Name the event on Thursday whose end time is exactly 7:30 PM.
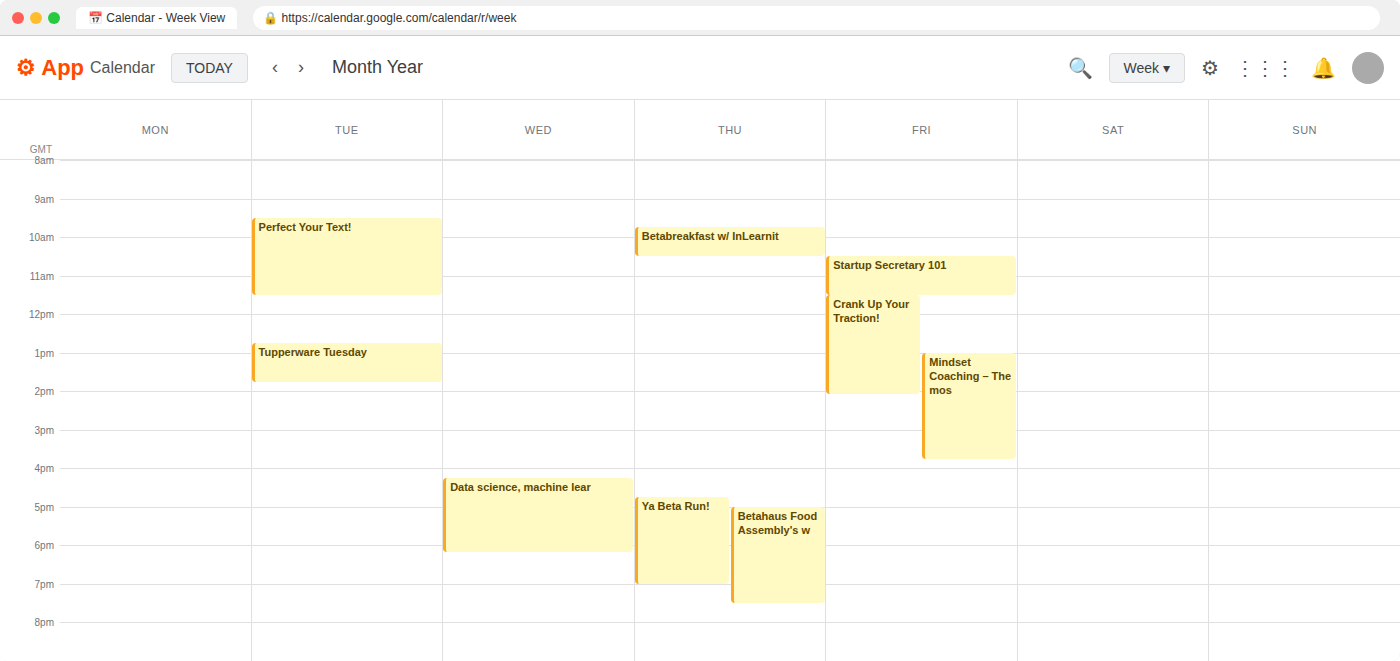
"Betahaus Food Assembly's w"